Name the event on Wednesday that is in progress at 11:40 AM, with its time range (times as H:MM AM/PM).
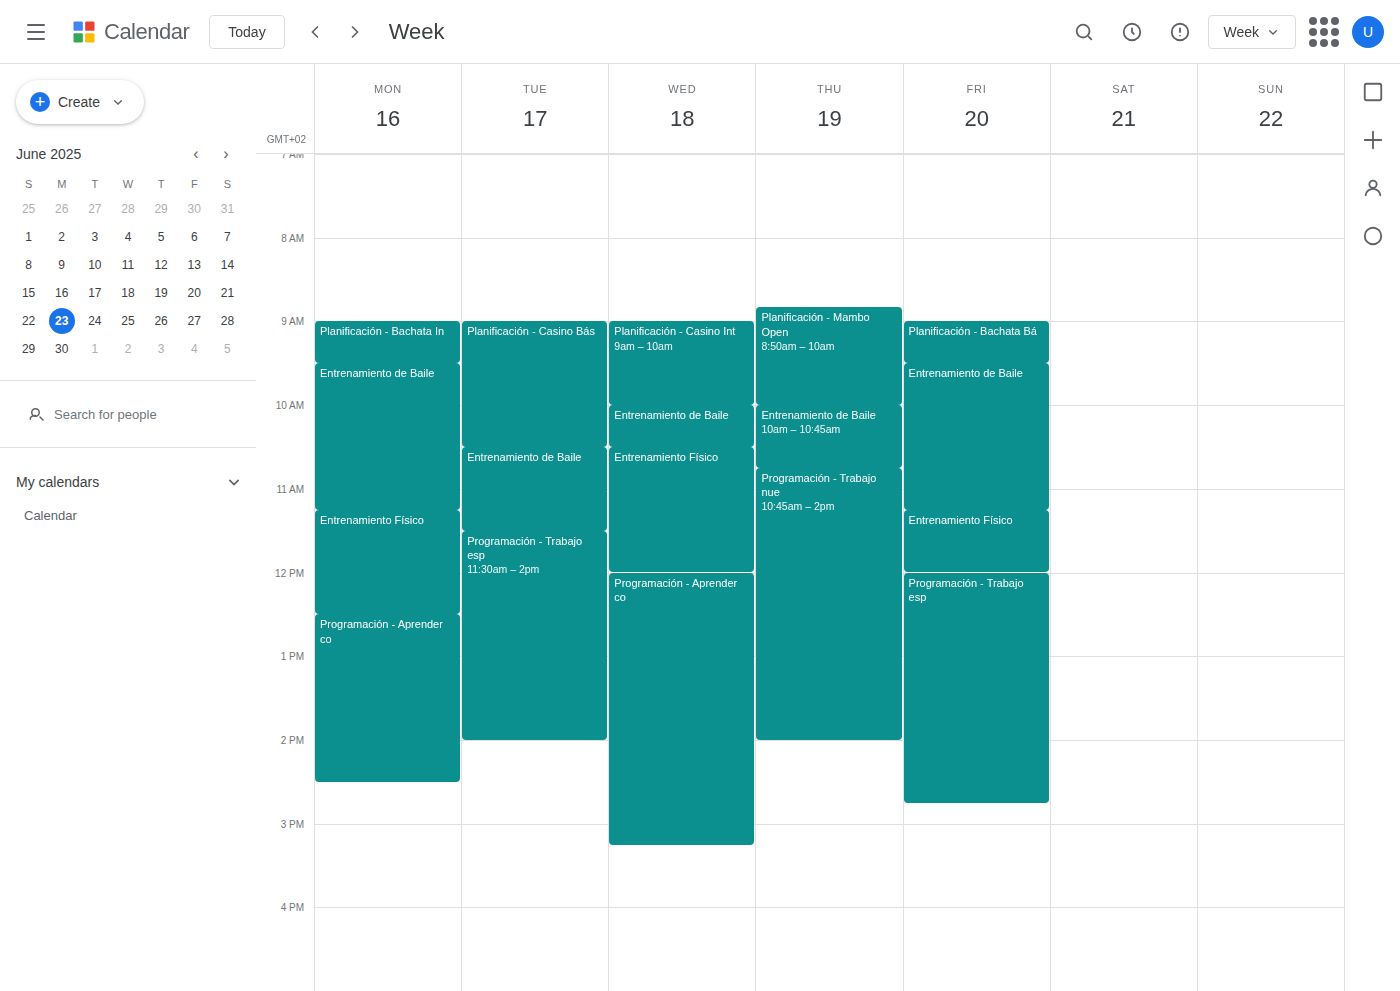
"Entrenamiento Físico", 10:30 AM to 12:00 PM